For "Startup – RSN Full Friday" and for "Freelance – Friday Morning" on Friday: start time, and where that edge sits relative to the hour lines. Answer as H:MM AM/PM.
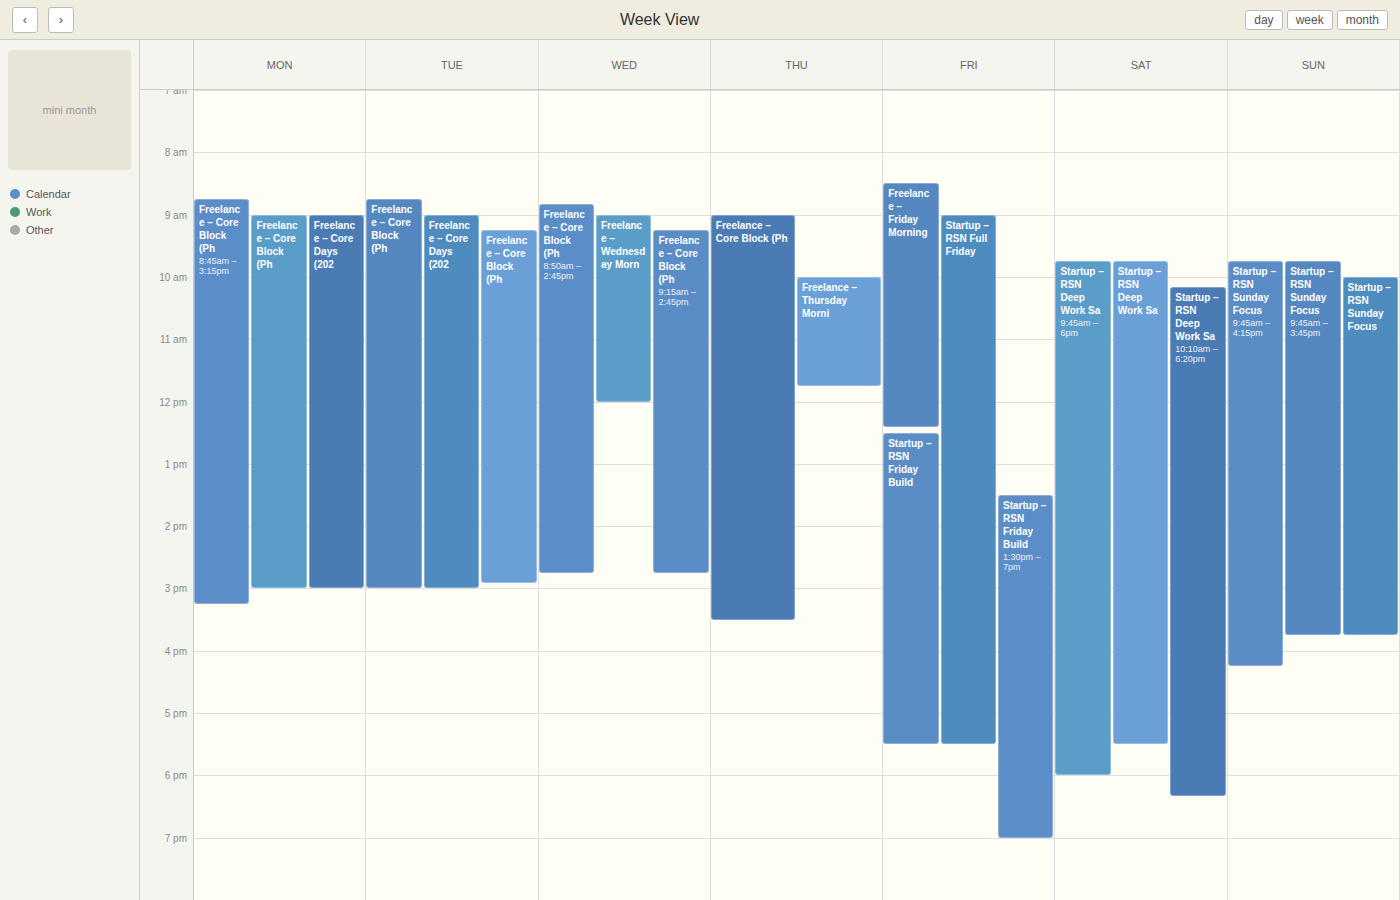
"Startup – RSN Full Friday": 9:00 AM, exactly on the 9 AM line. "Freelance – Friday Morning": 8:30 AM, halfway between the 8 AM and 9 AM lines.